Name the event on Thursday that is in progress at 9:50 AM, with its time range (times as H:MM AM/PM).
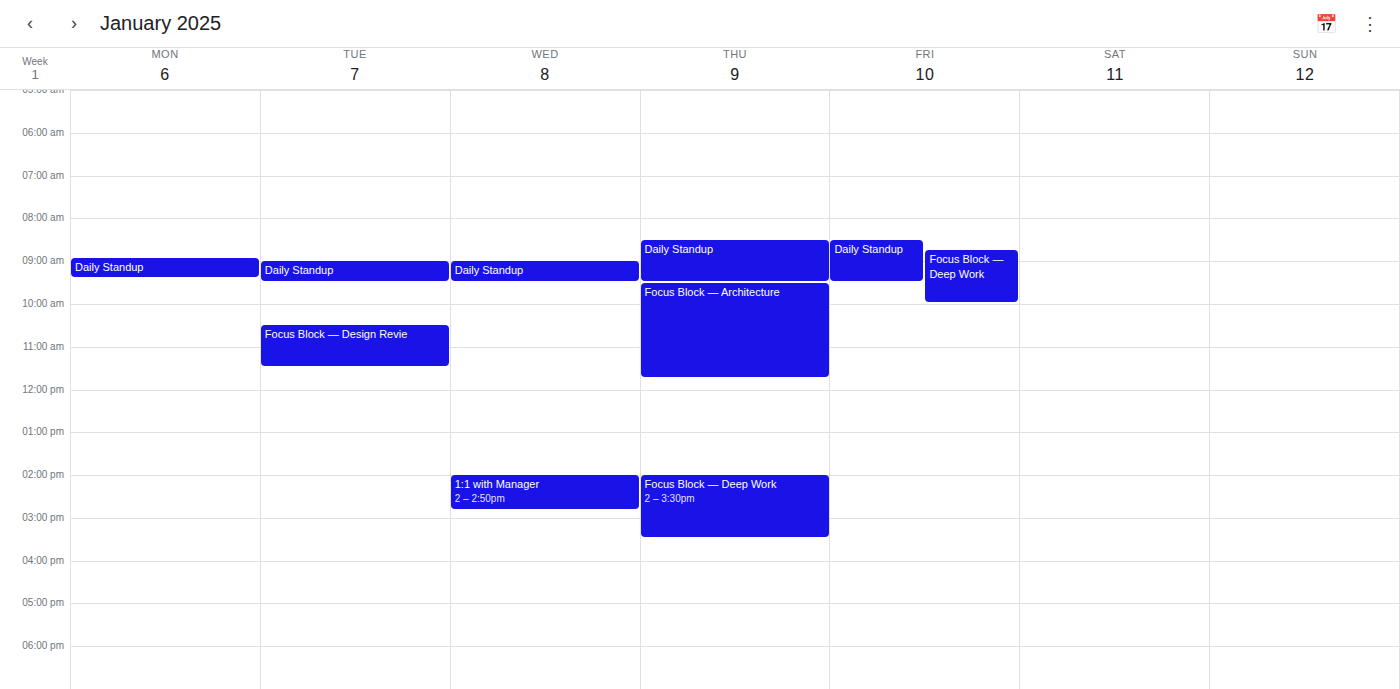
"Focus Block — Architecture", 9:30 AM to 11:45 AM